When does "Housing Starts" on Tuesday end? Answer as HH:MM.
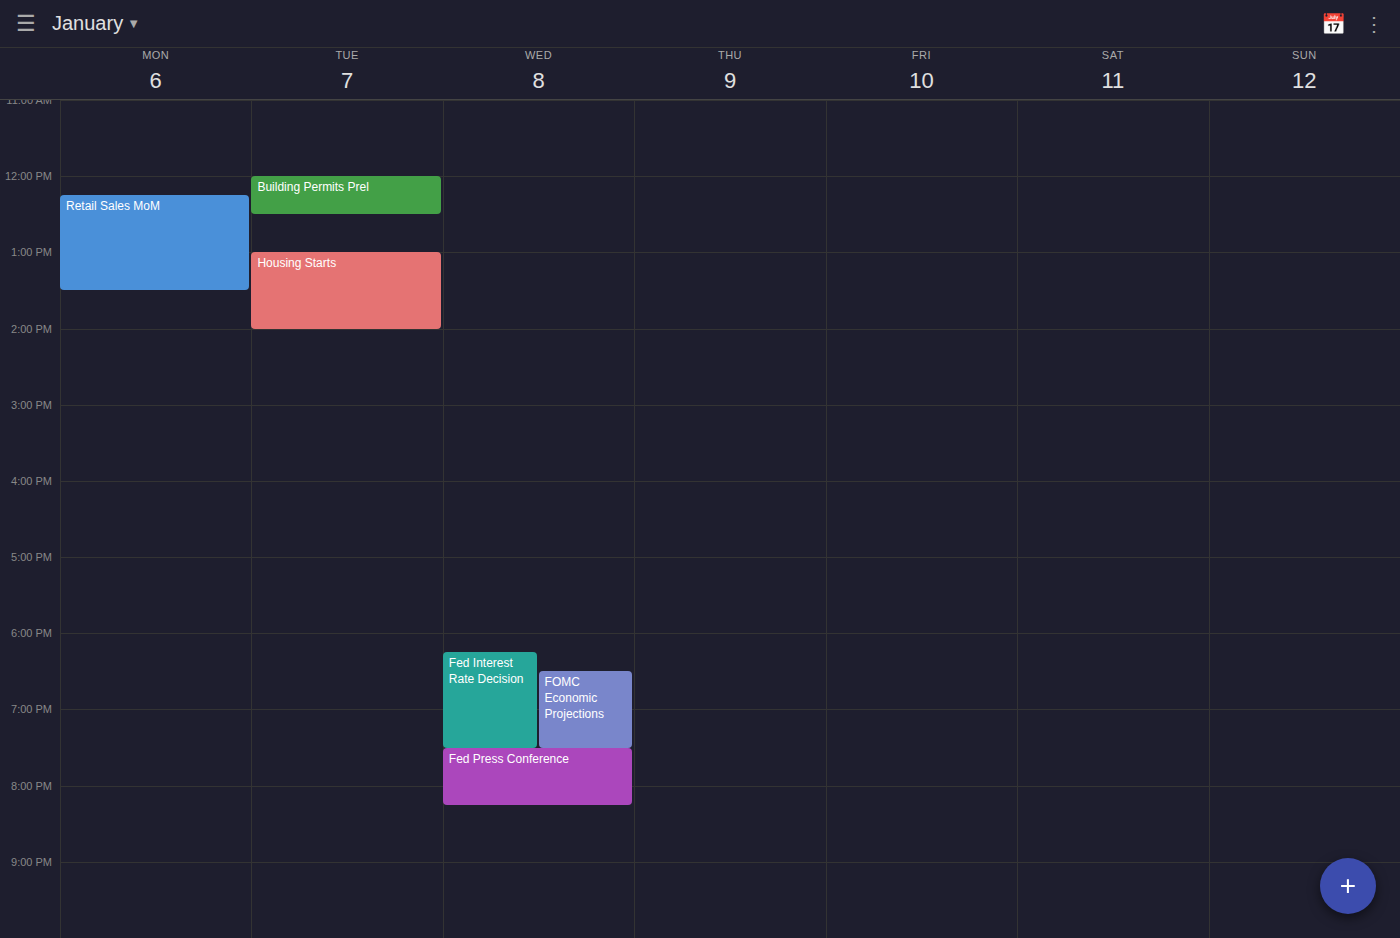
14:00